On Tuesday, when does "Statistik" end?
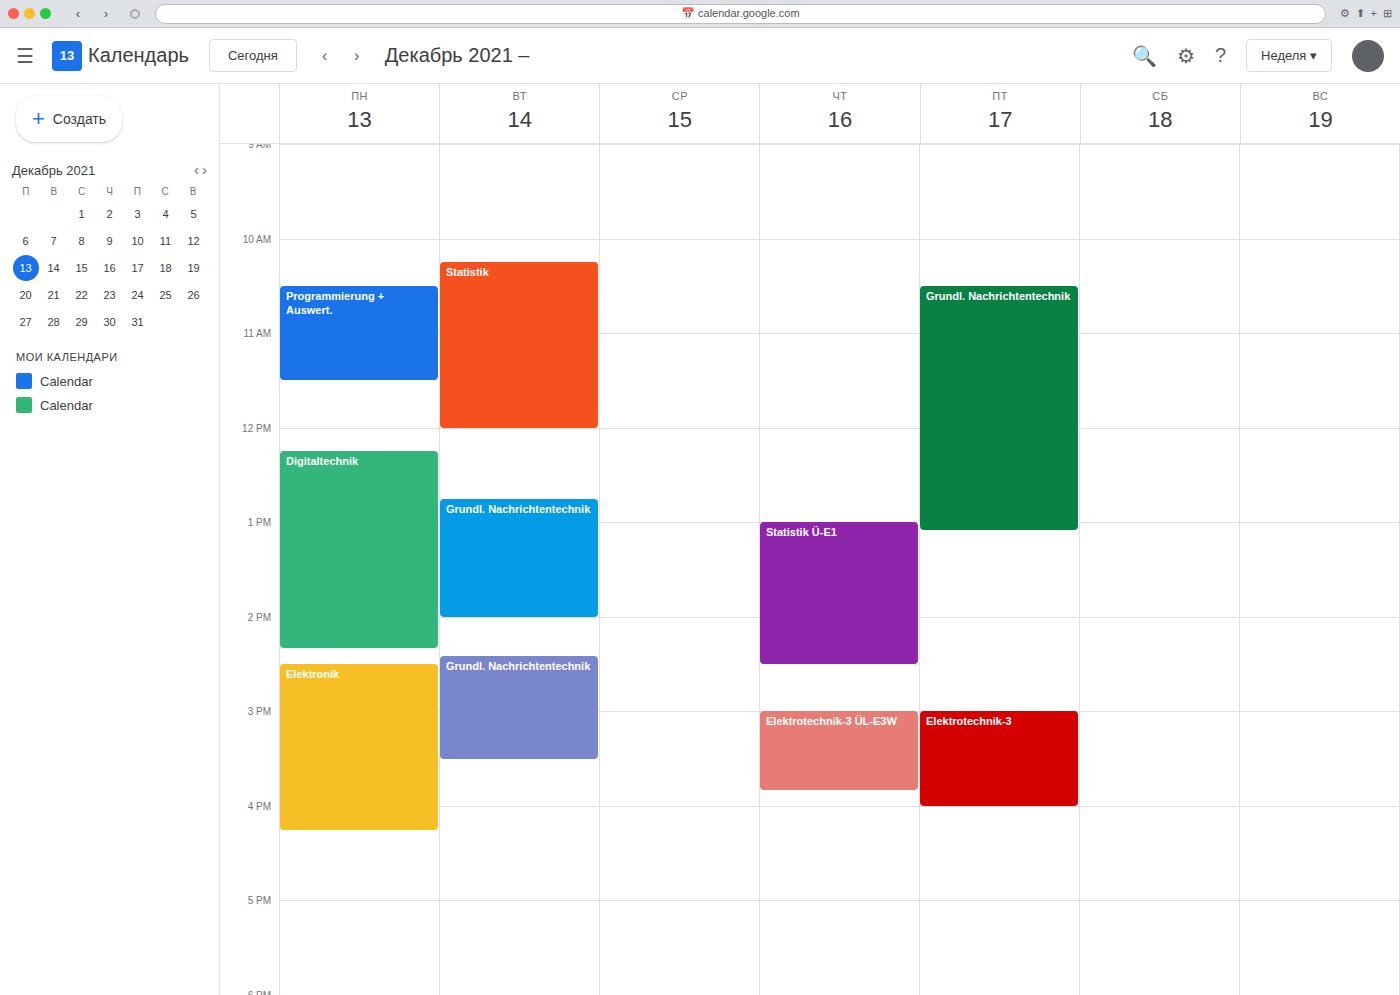
12:00 PM